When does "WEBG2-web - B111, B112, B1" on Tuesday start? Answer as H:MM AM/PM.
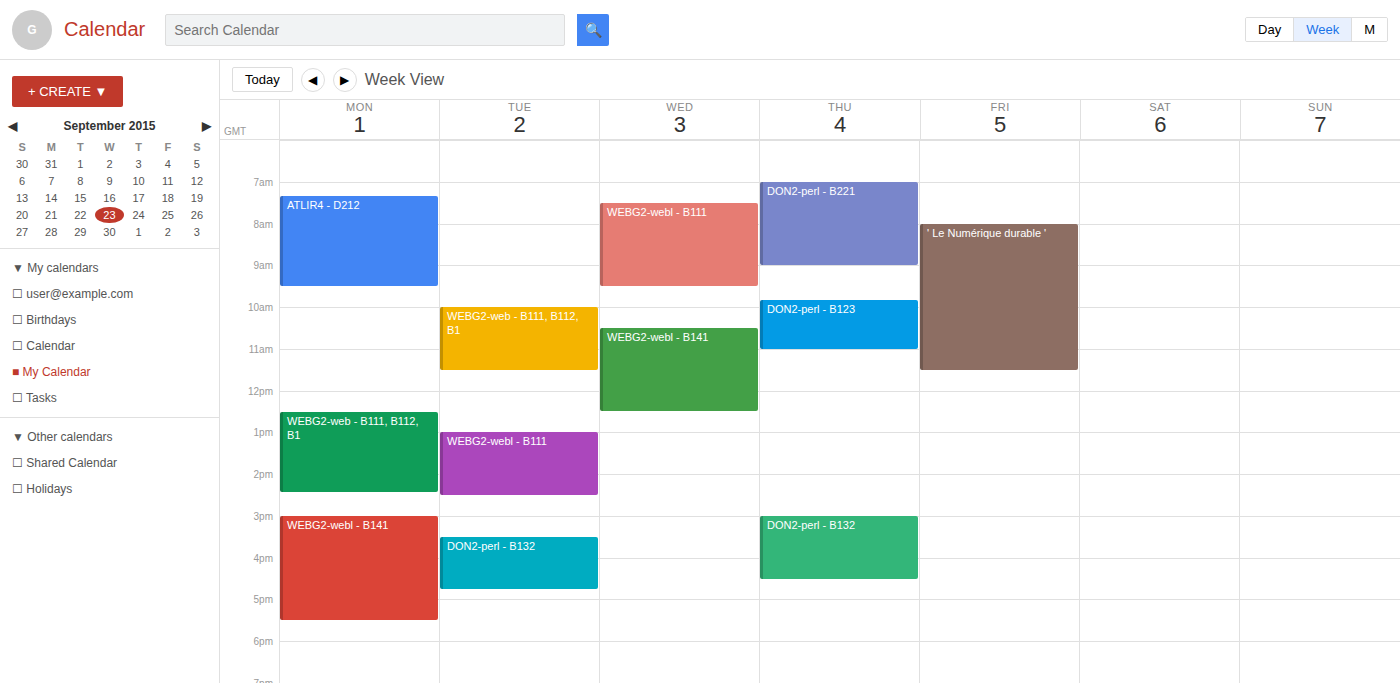
10:00 AM